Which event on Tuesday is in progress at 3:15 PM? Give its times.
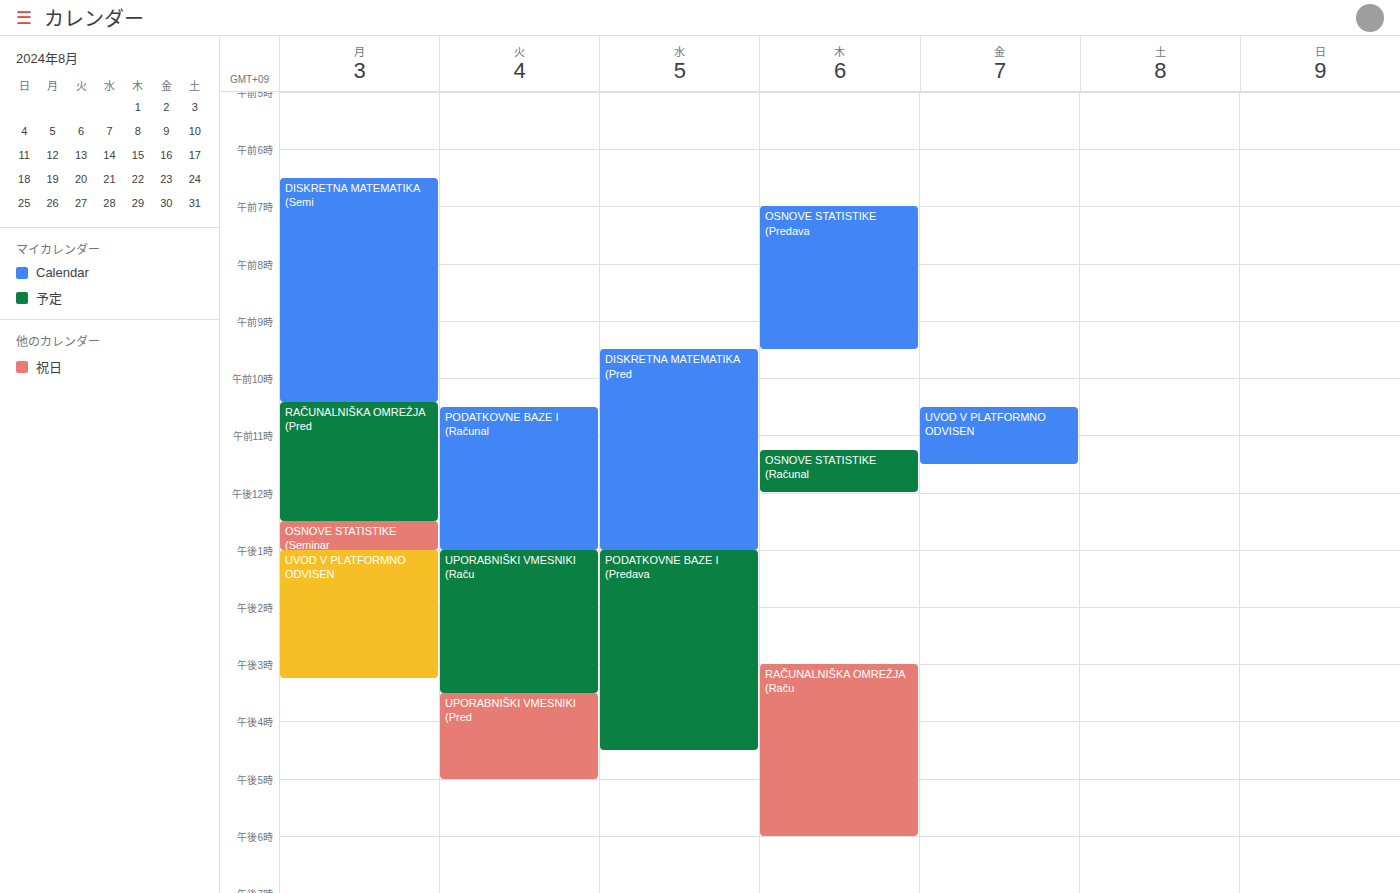
"UPORABNIŠKI VMESNIKI (Raču", 1:00 PM to 3:30 PM